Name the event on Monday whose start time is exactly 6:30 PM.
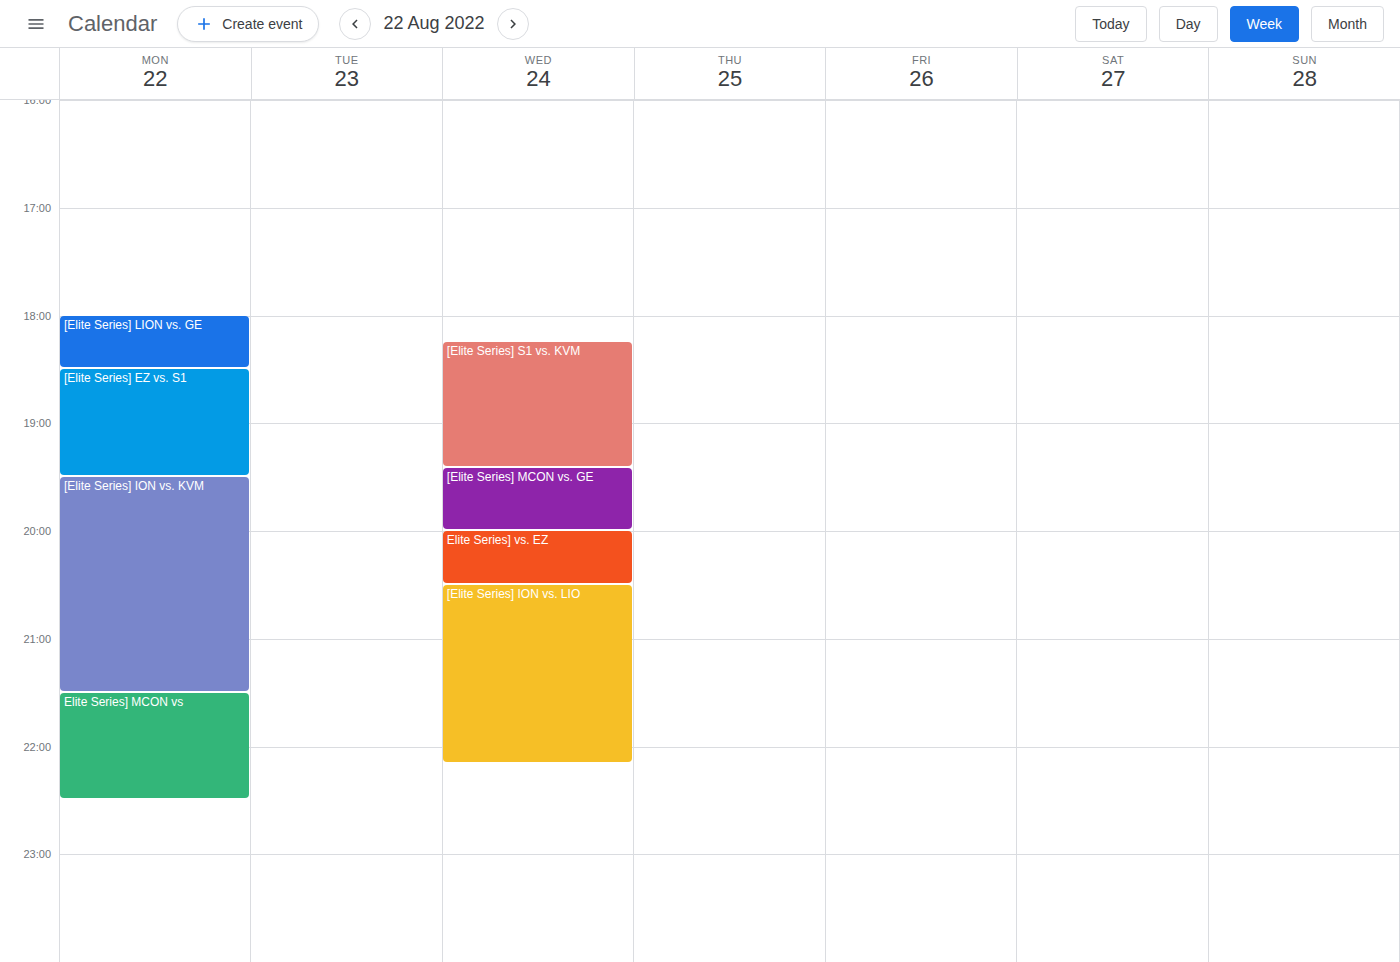
"[Elite Series] EZ vs. S1"